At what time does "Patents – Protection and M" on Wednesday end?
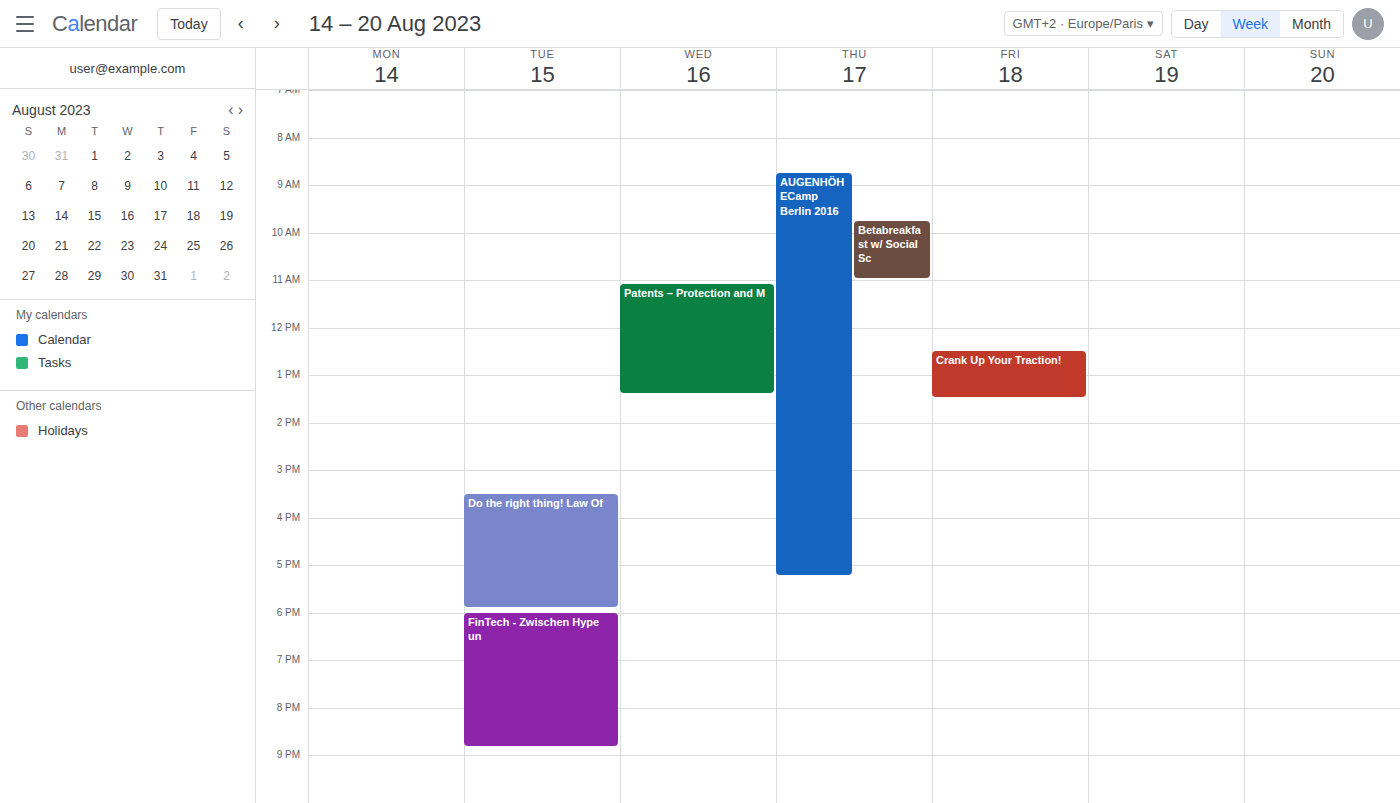
1:25 PM